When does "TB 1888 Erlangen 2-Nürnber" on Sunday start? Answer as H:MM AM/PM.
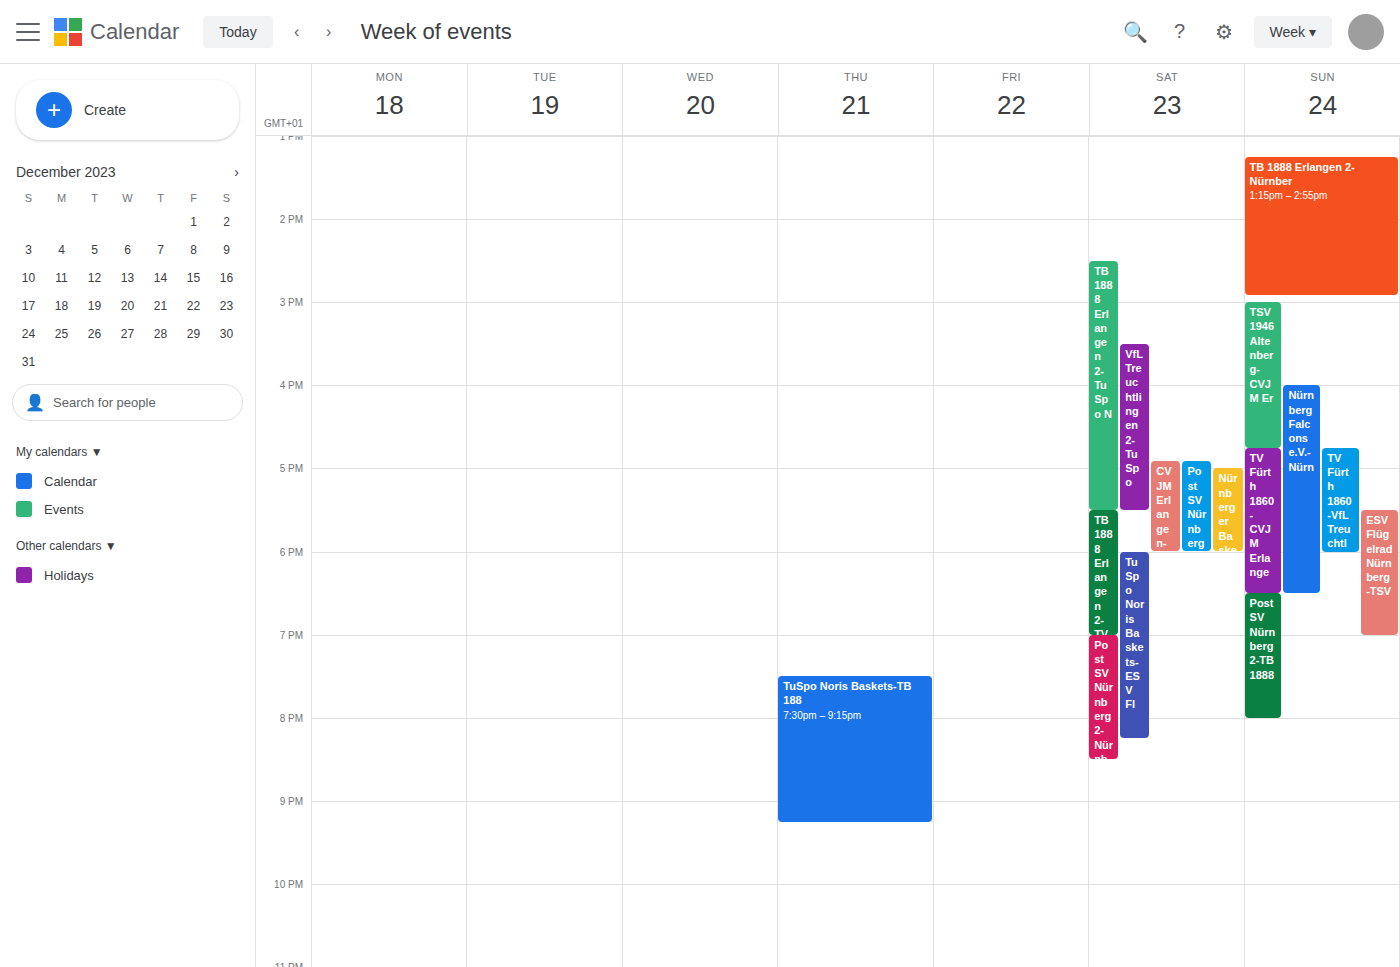
1:15 PM